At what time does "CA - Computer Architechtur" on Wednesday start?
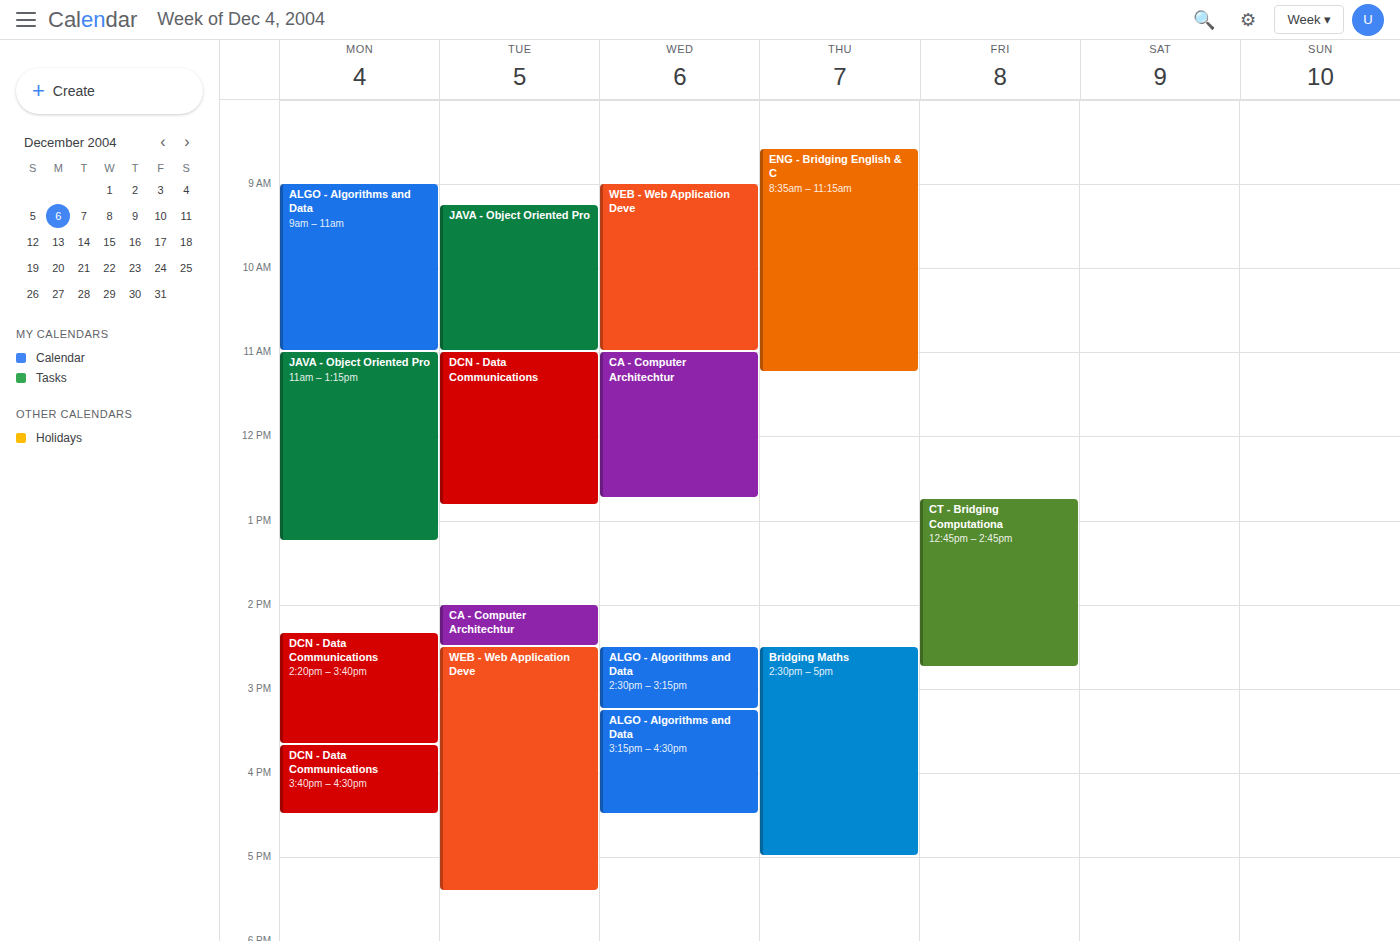
11:00